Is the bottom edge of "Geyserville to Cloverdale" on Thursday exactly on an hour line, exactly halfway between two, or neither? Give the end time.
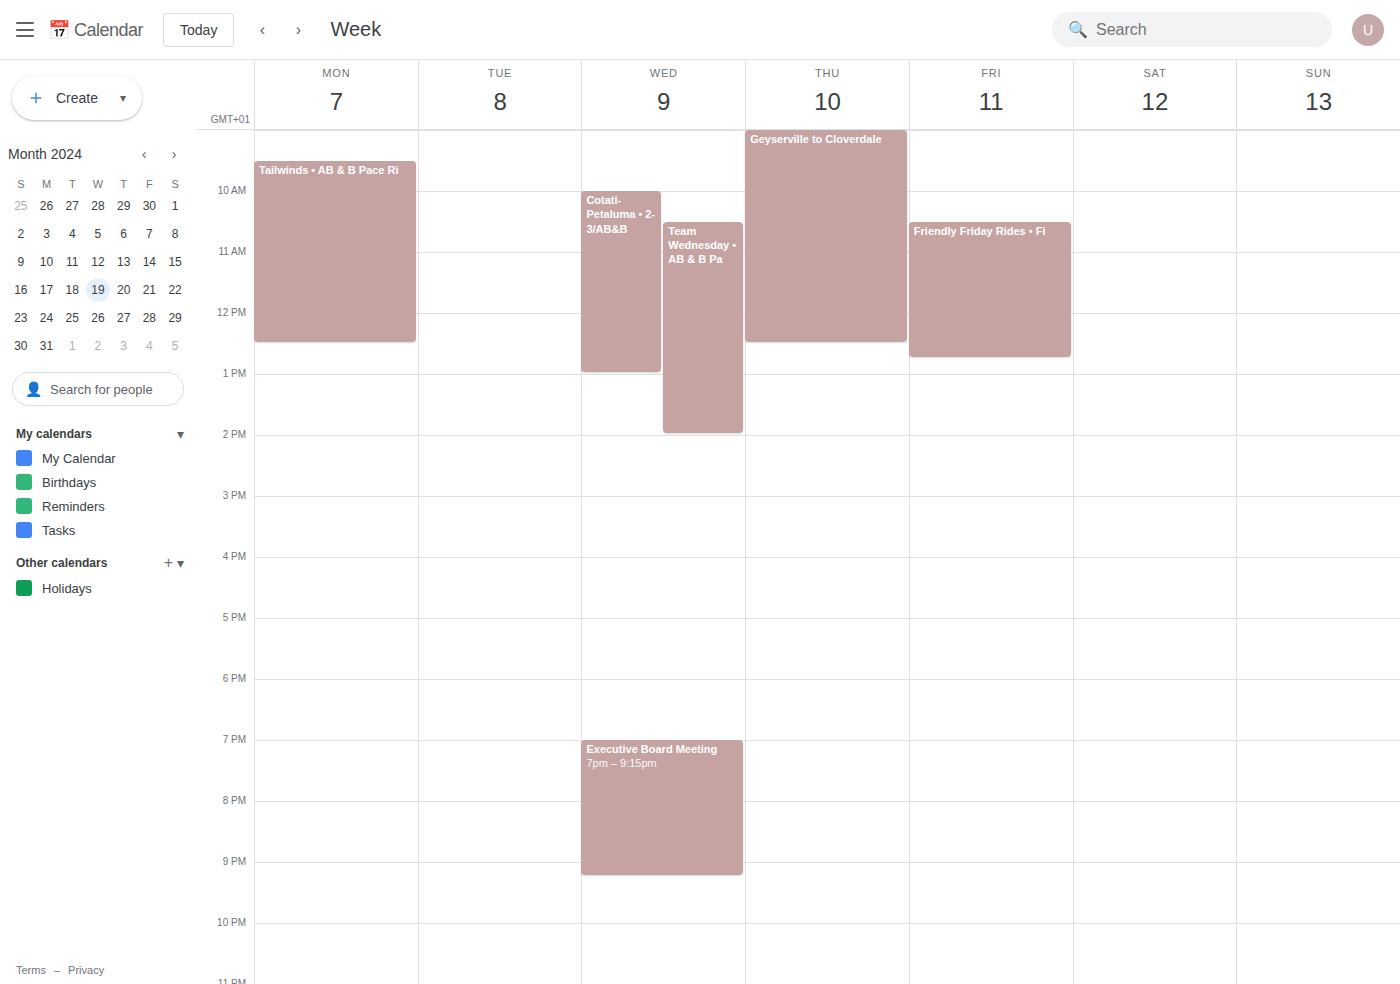
12:30 PM -- halfway between the 12 PM and 1 PM lines.